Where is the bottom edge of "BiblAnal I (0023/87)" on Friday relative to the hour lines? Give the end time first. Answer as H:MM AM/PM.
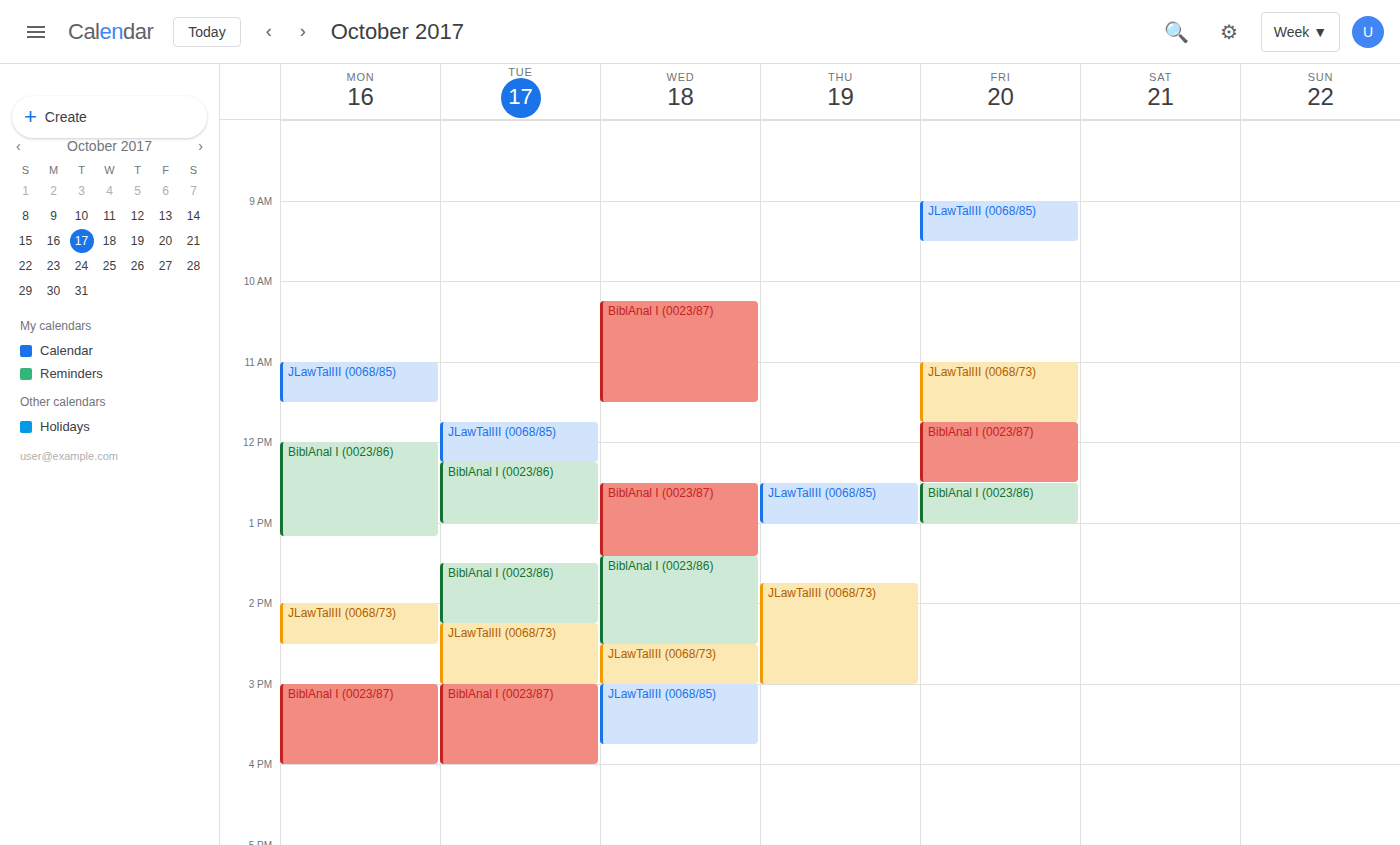
12:30 PM -- halfway between the 12 PM and 1 PM lines.